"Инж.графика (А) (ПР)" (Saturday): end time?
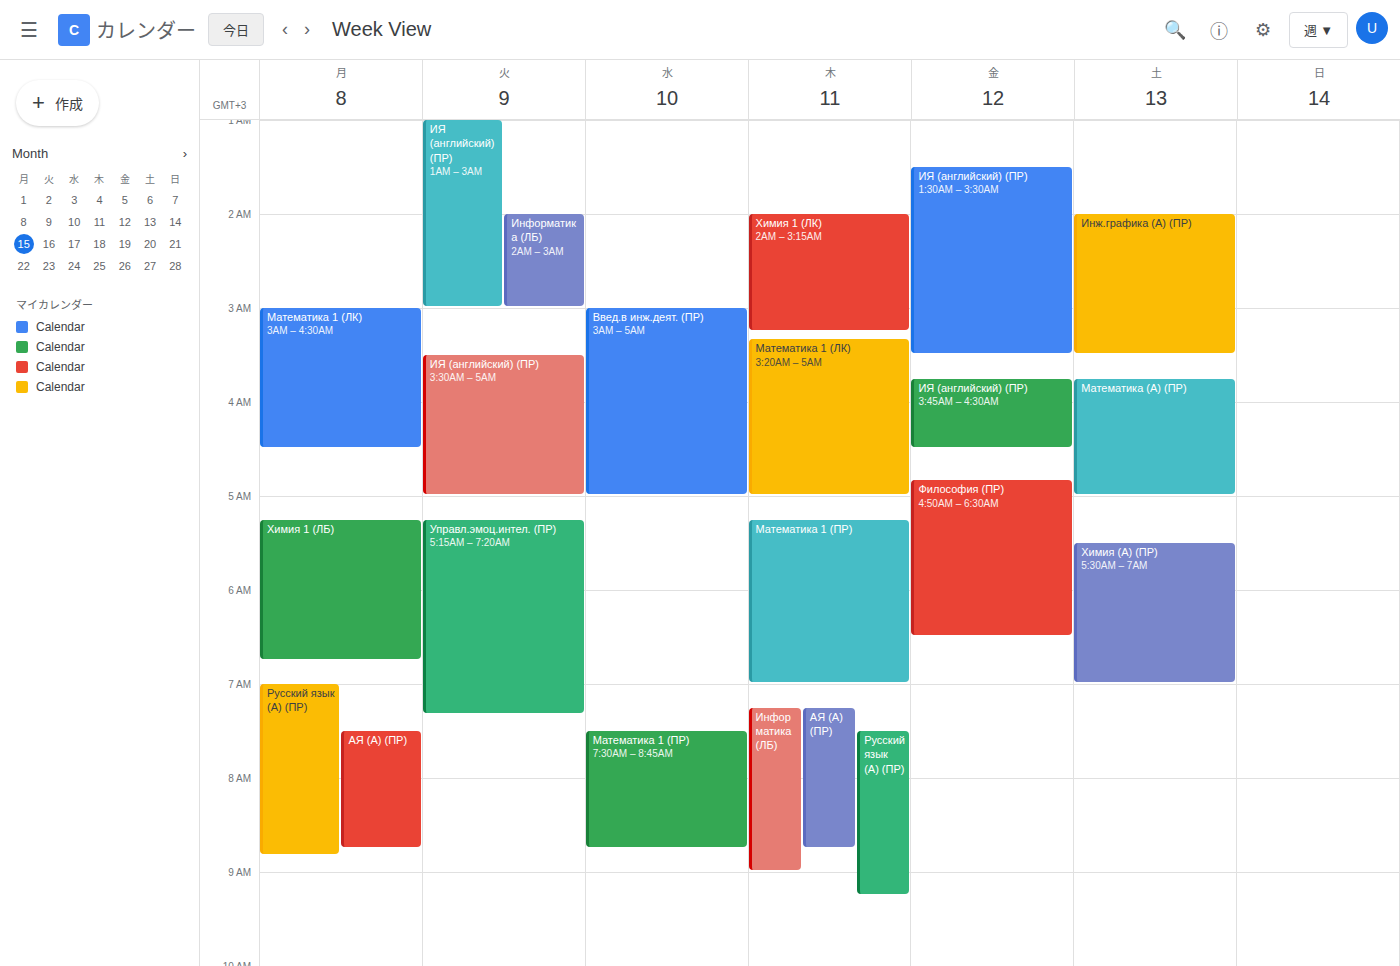
3:30 AM